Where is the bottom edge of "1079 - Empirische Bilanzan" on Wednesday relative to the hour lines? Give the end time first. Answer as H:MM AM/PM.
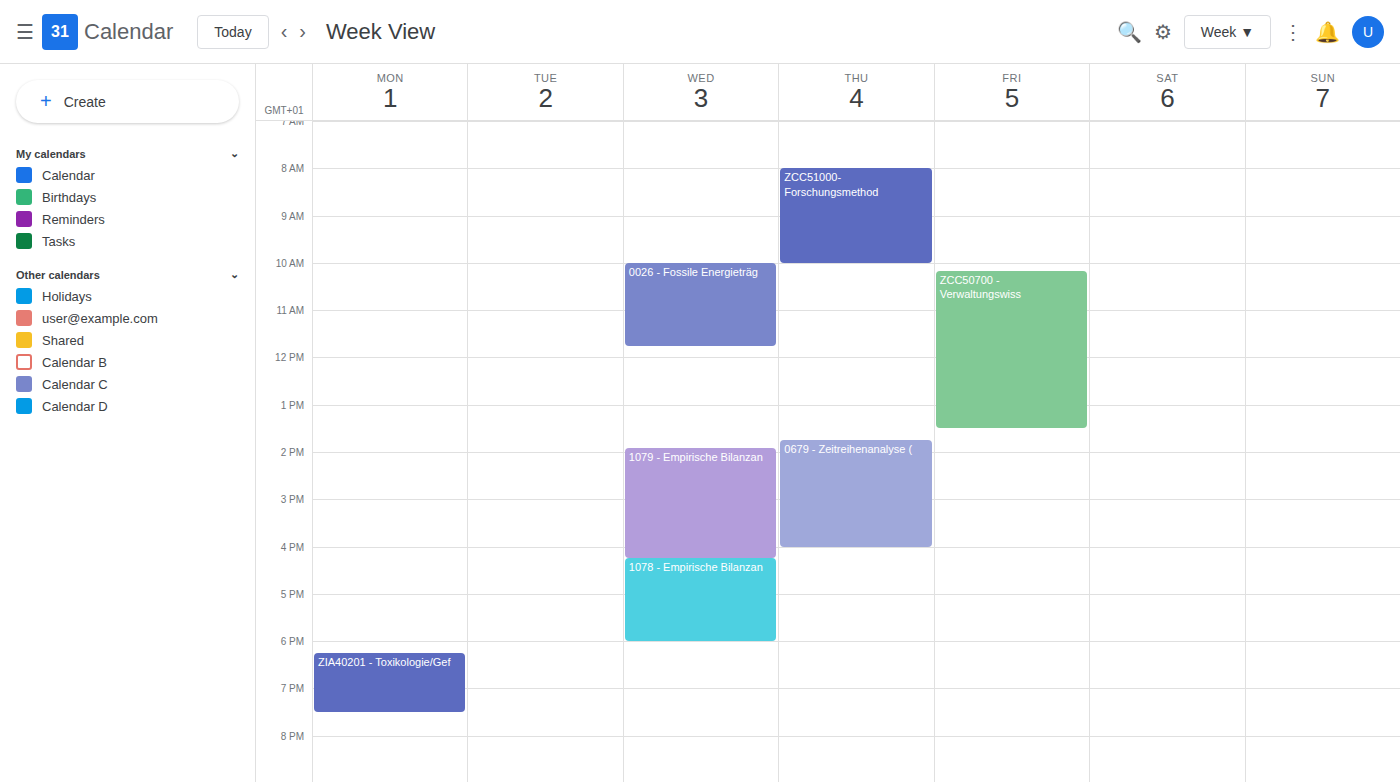
4:15 PM -- neither: a quarter of the way from the 4 PM line to the 5 PM line.